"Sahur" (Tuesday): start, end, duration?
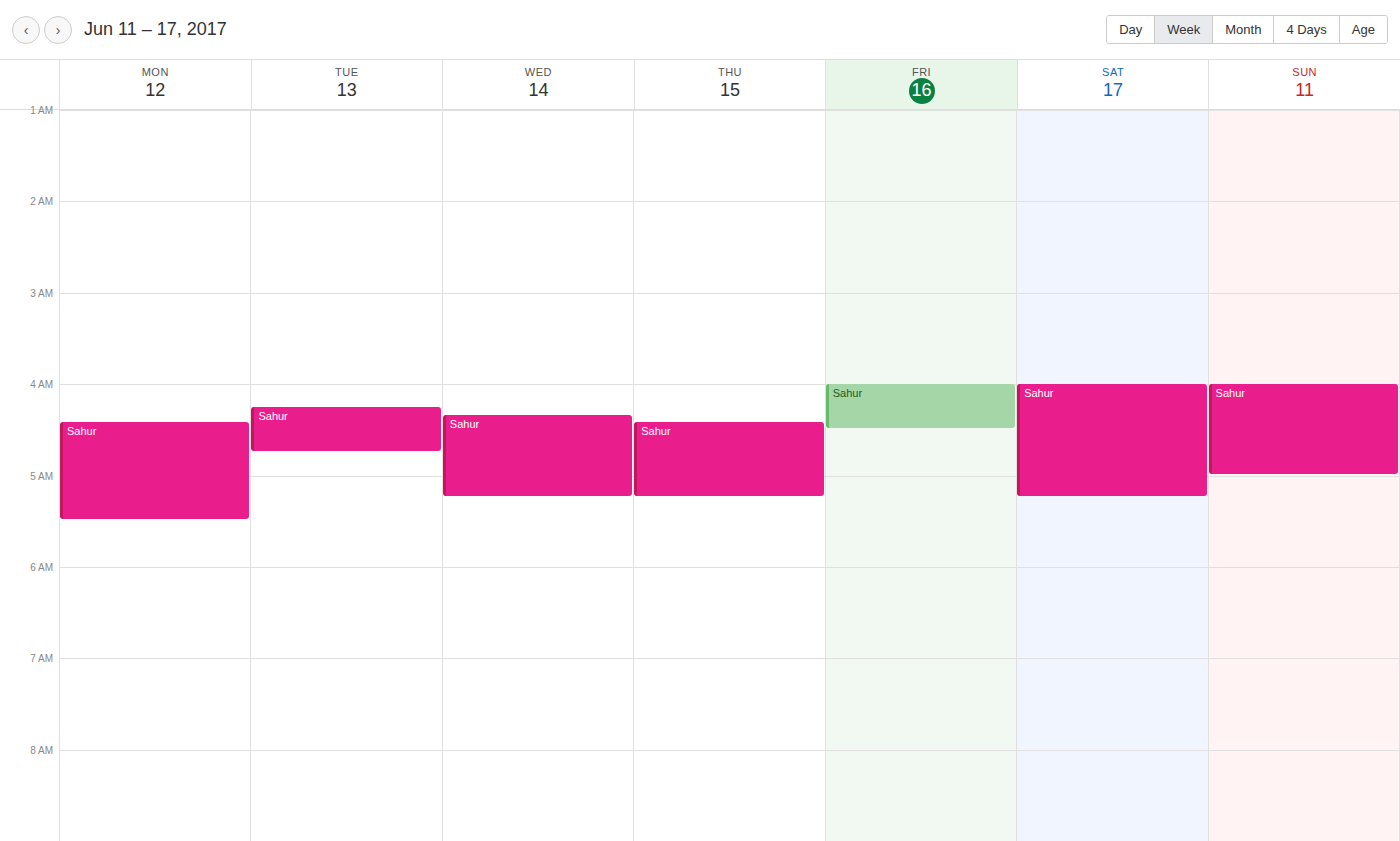
04:15 to 04:45, 30 minutes